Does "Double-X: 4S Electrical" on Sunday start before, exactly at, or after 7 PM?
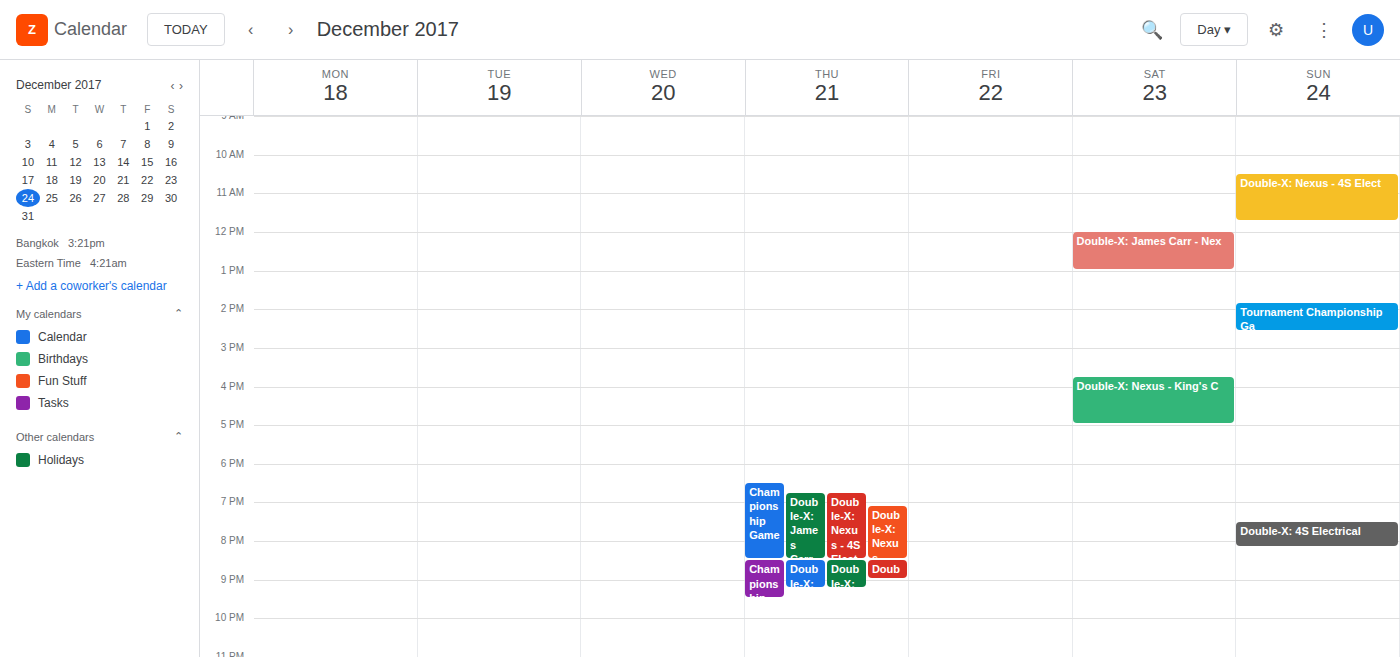
7:30 PM -- after 7 PM, 30 minutes below the 7 PM line.